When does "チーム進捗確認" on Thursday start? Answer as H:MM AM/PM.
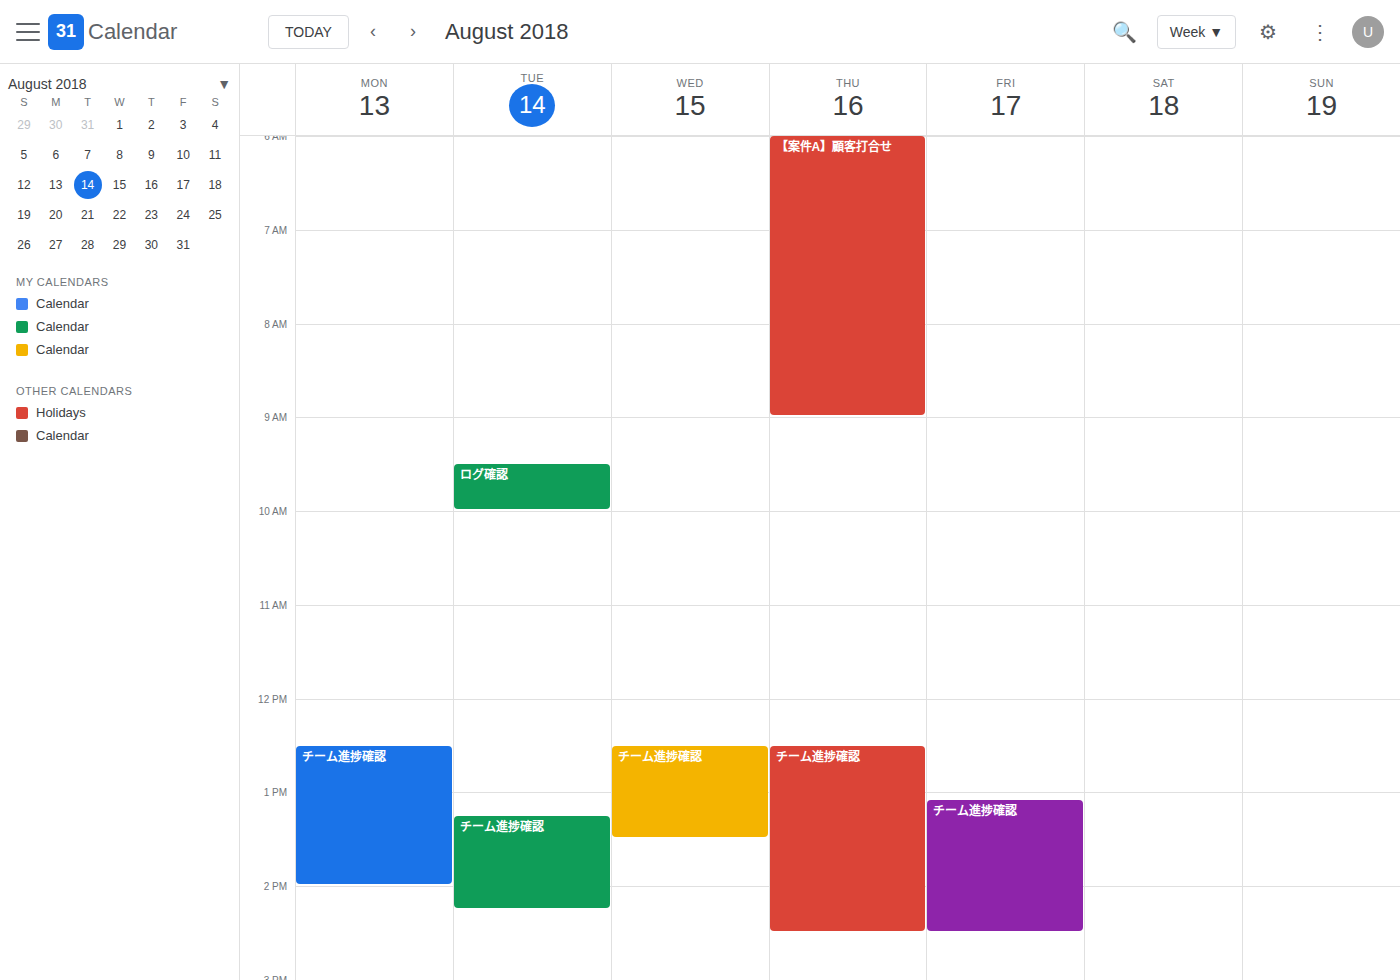
12:30 PM